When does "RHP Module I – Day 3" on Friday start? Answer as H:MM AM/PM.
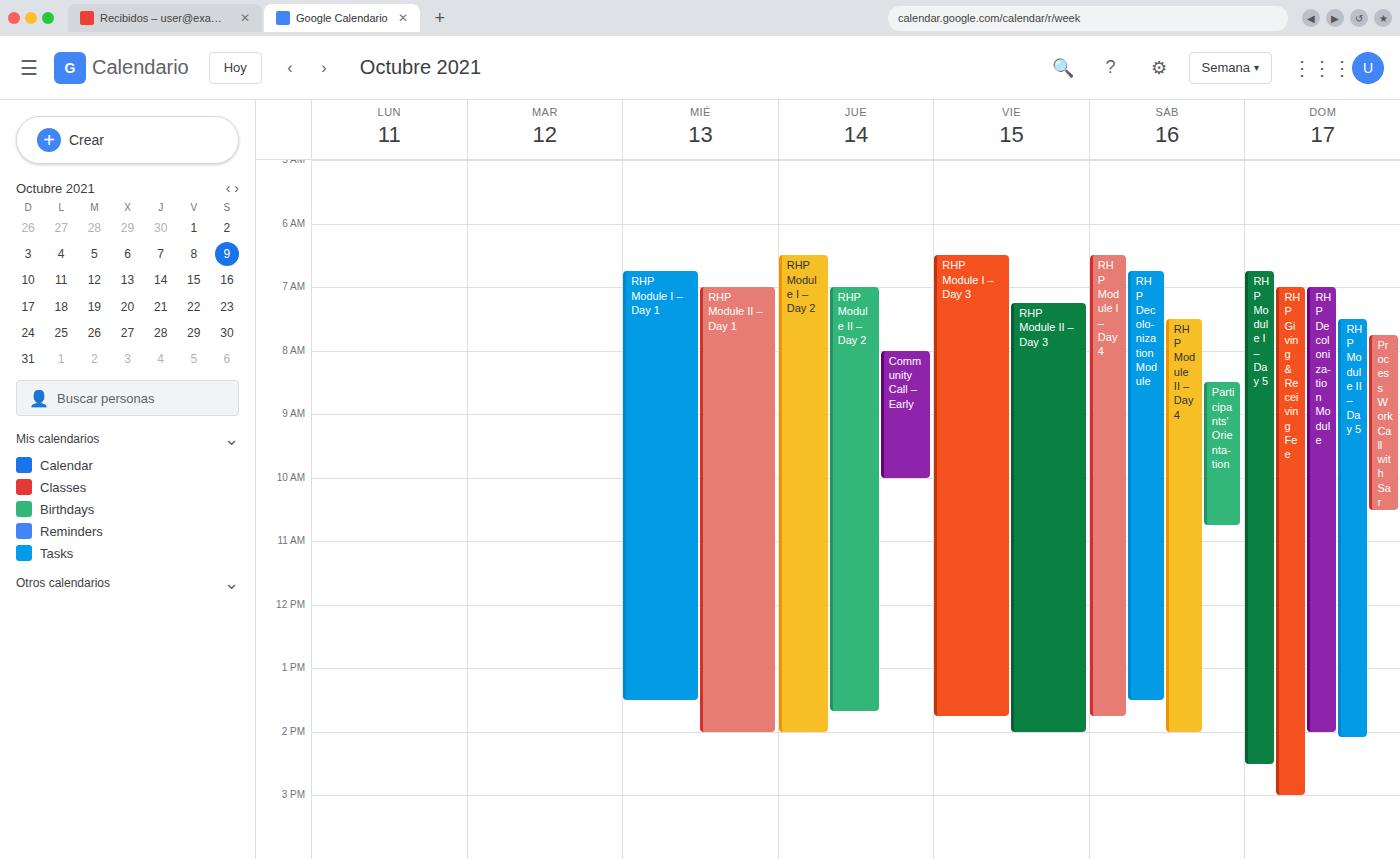
6:30 AM